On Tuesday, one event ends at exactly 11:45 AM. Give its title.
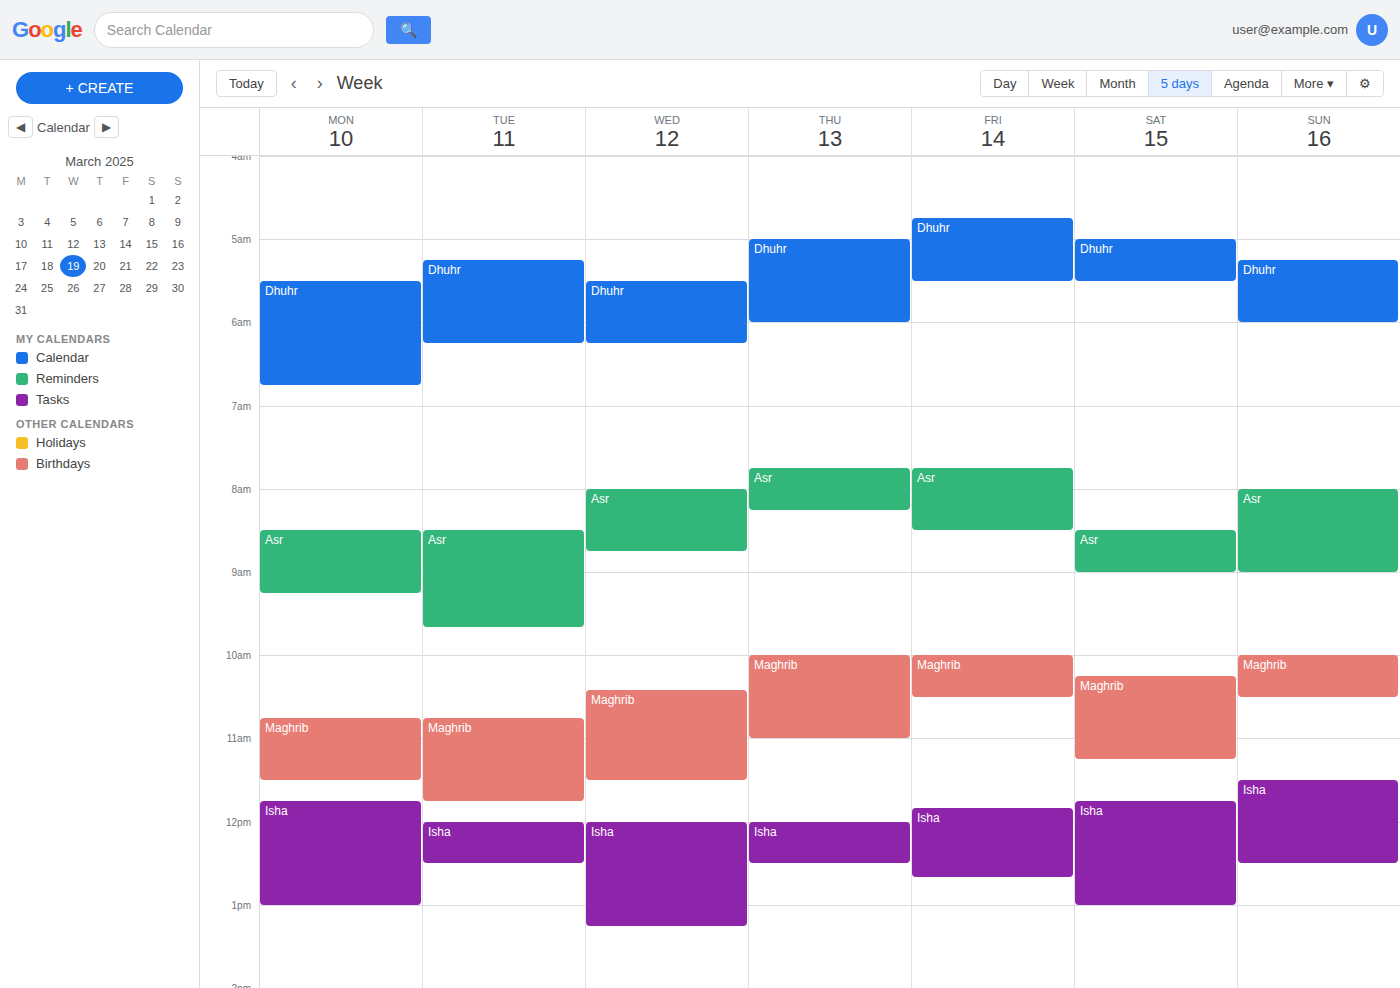
"Maghrib"